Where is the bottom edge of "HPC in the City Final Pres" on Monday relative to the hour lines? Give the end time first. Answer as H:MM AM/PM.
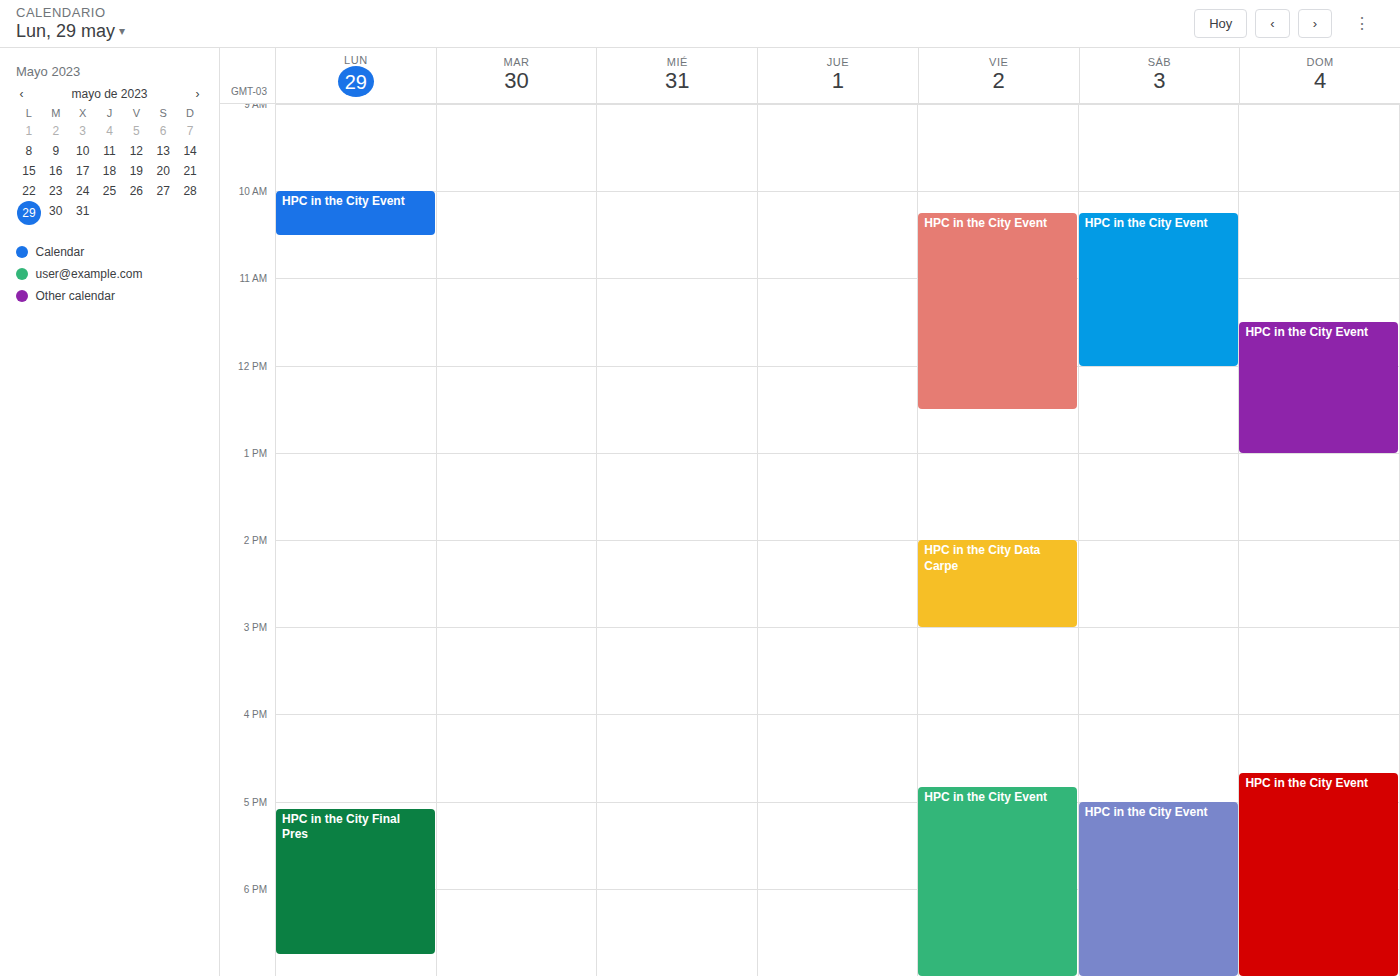
6:45 PM -- neither: three quarters of the way from the 6 PM line to the 7 PM line.